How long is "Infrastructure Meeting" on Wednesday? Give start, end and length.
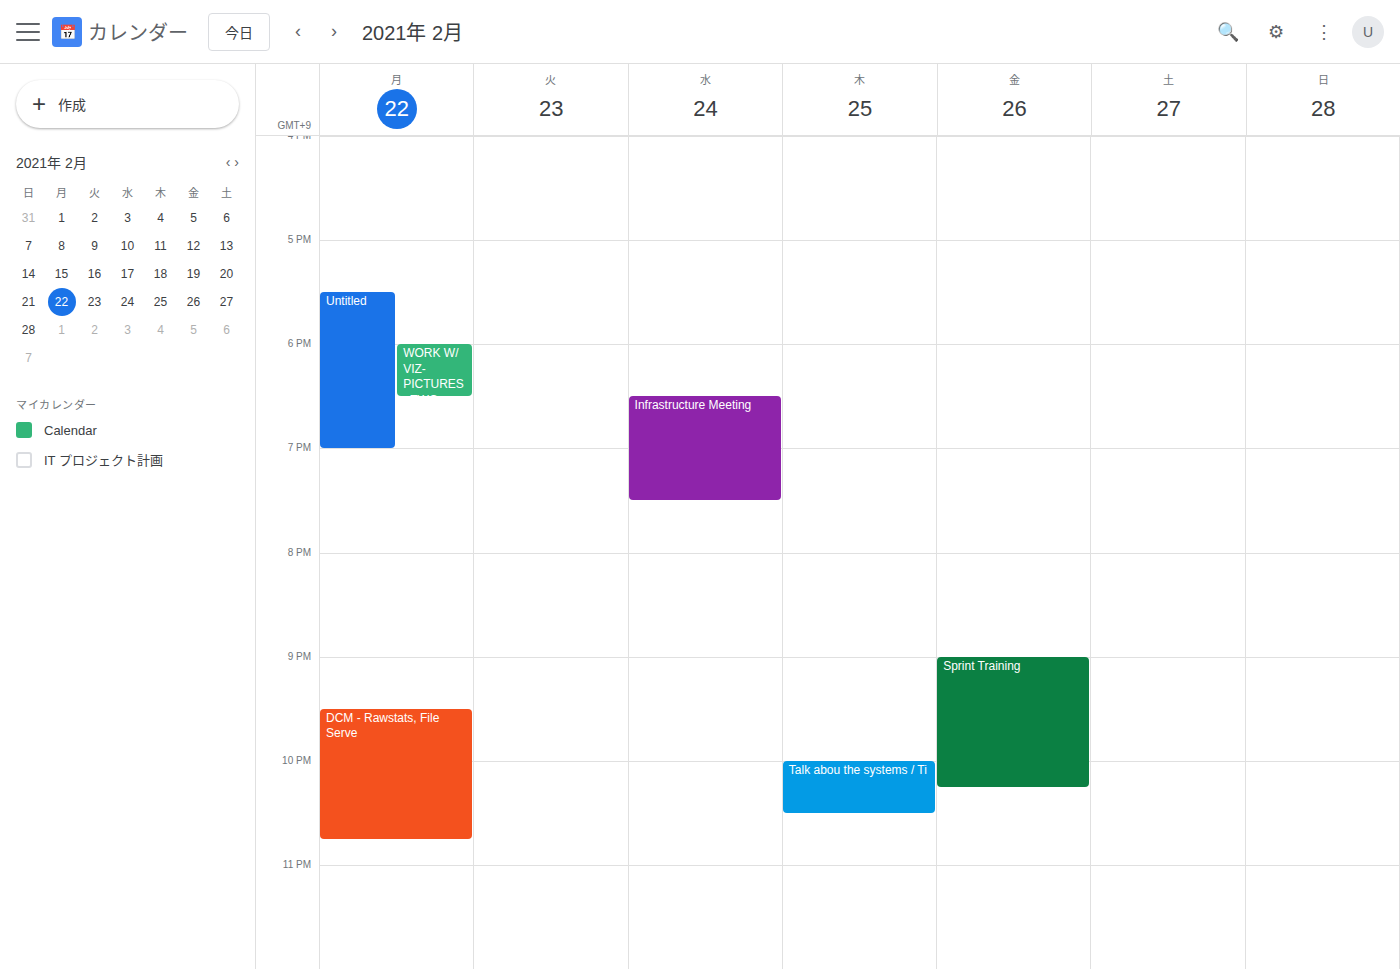
6:30 PM to 7:30 PM, 1 hour